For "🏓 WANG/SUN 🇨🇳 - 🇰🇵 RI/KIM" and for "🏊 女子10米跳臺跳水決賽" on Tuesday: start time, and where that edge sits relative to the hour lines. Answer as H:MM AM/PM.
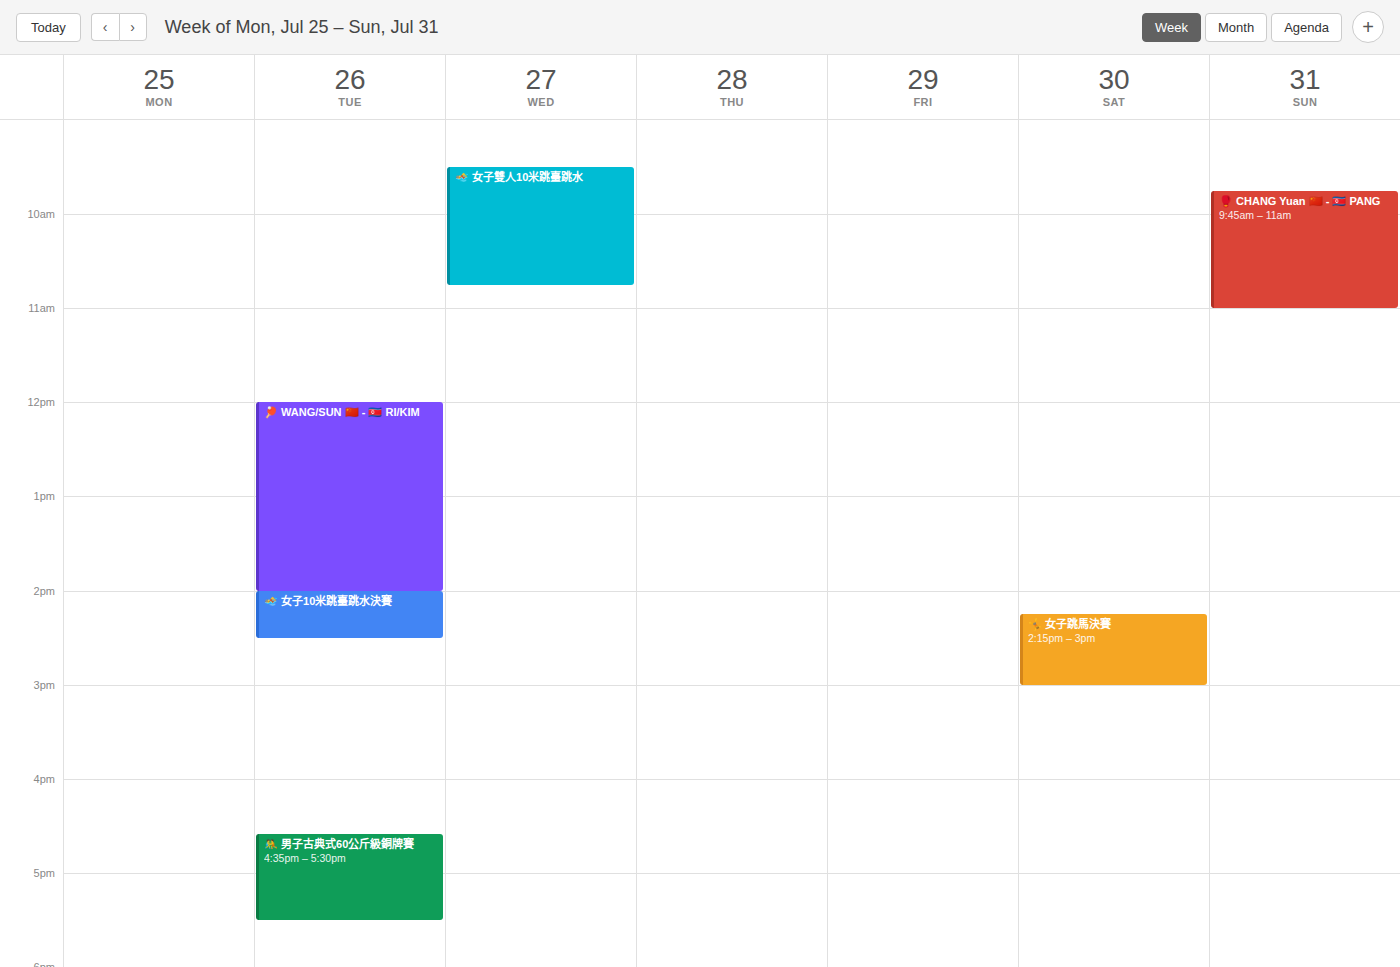
"🏓 WANG/SUN 🇨🇳 - 🇰🇵 RI/KIM": 12:00 PM, exactly on the 12 PM line. "🏊 女子10米跳臺跳水決賽": 2:00 PM, exactly on the 2 PM line.